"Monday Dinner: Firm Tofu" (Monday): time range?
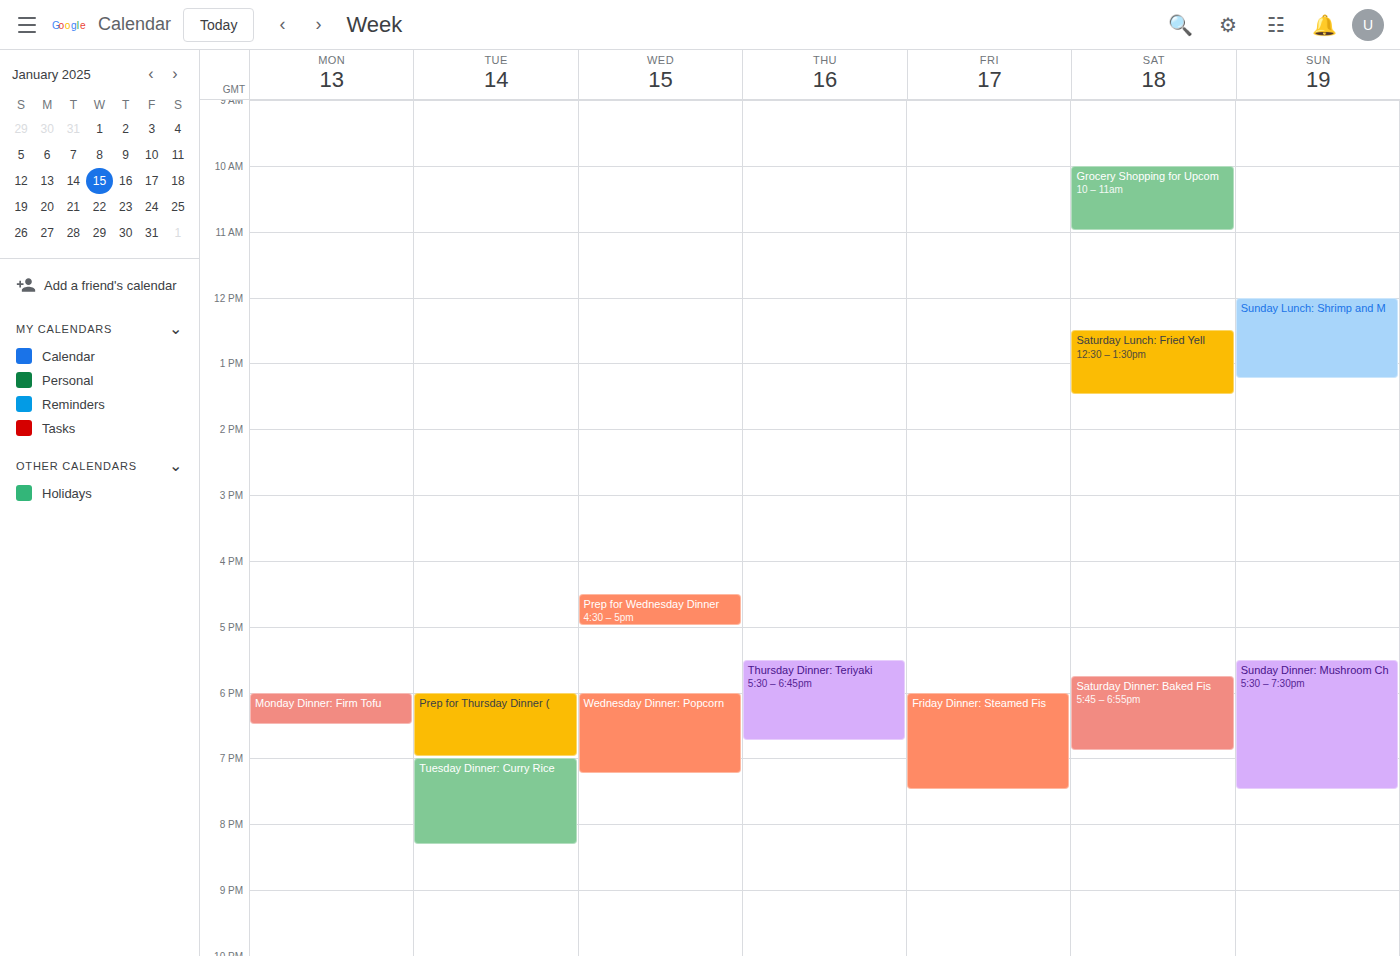
6:00 PM to 6:30 PM